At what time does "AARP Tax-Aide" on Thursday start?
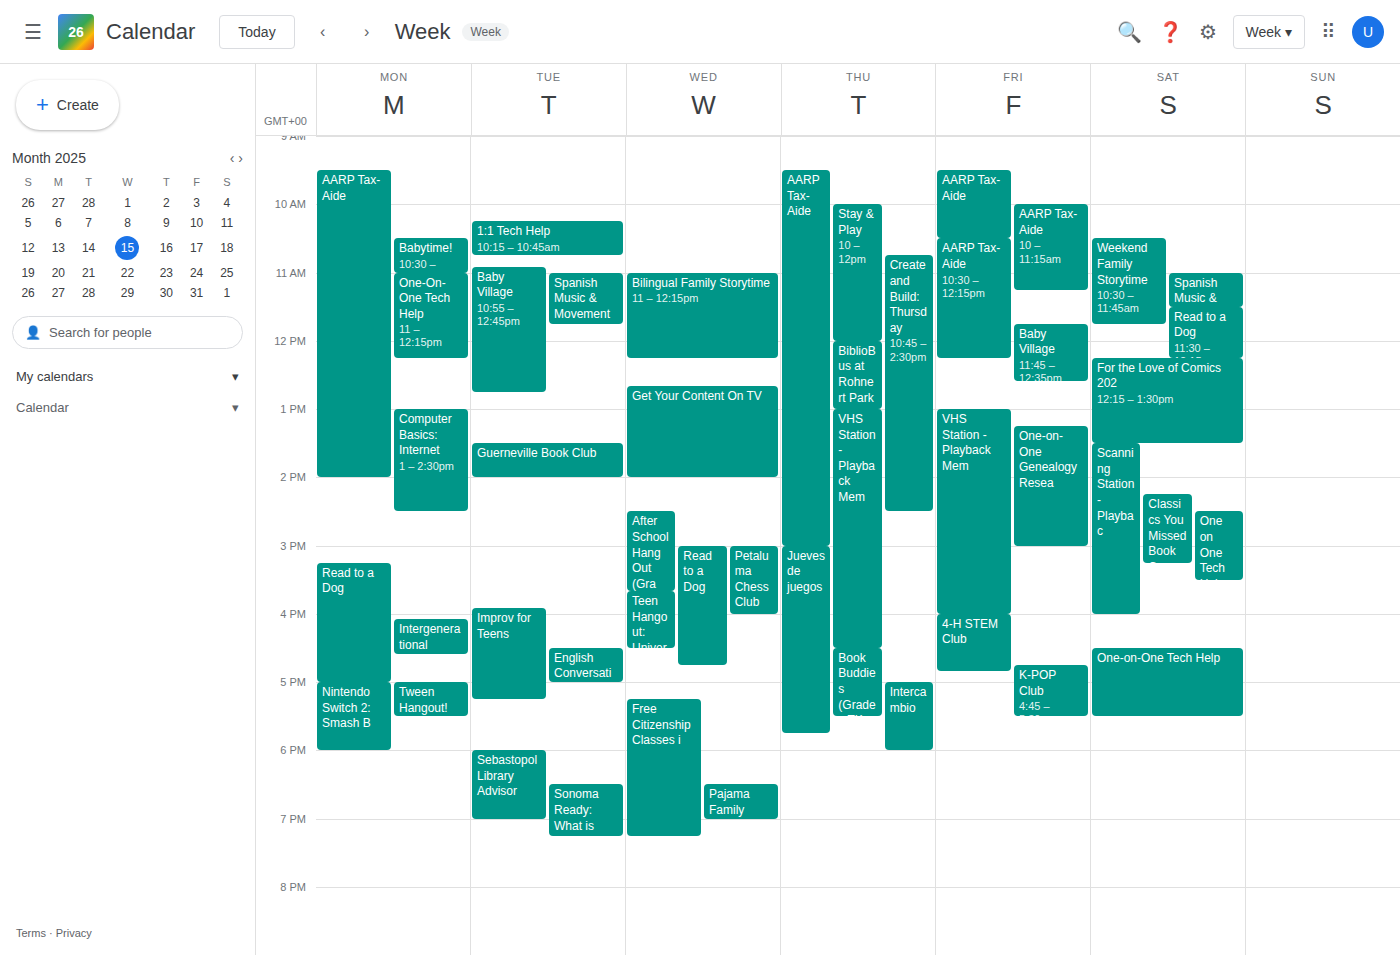
9:30 AM